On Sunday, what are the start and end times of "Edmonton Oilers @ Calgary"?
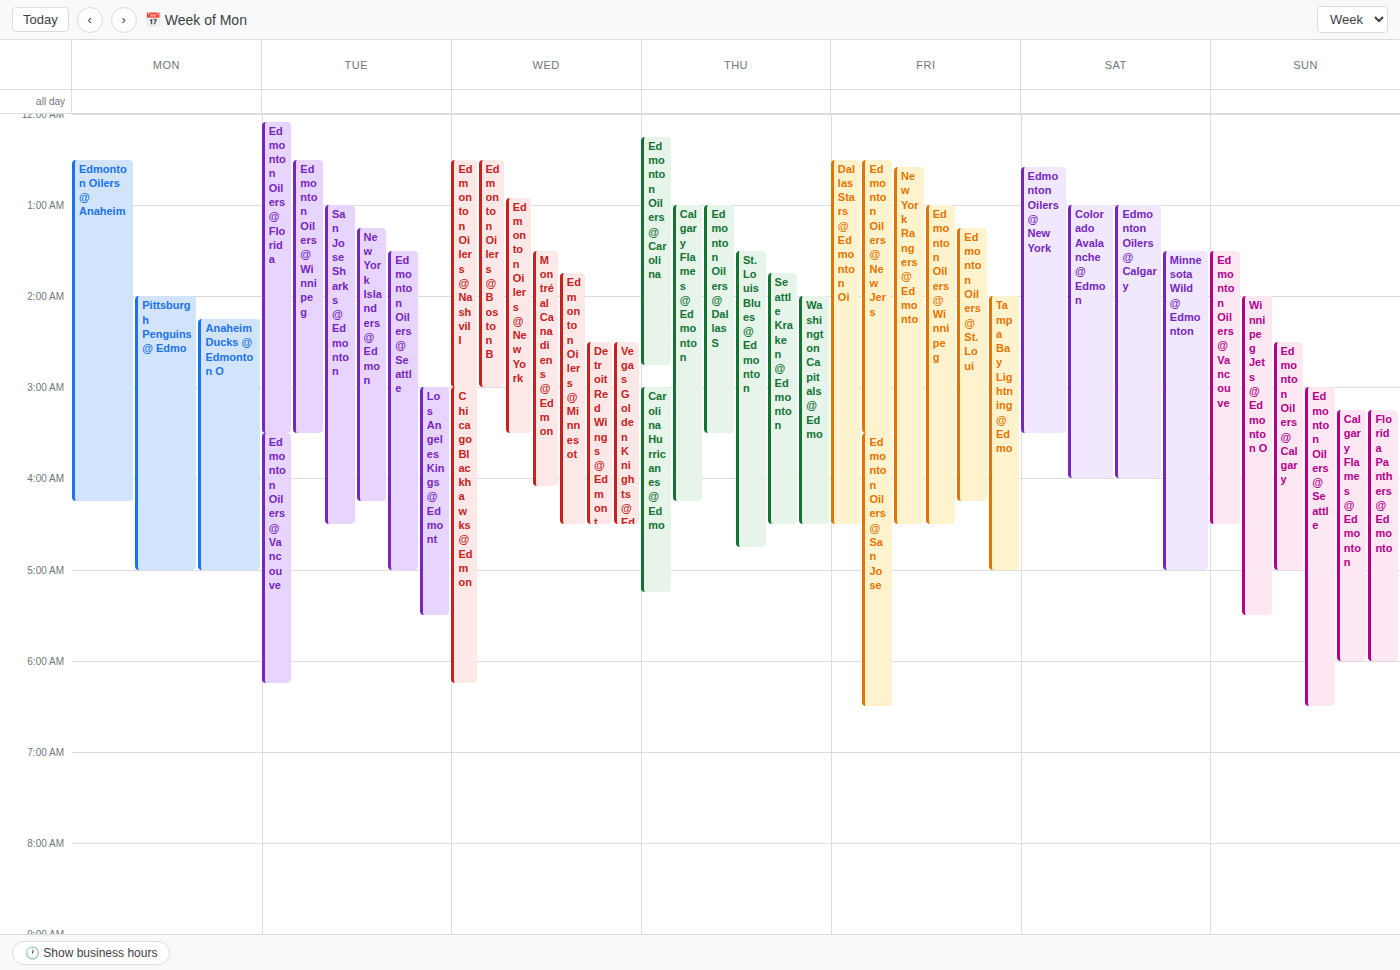
2:30 AM to 5:00 AM